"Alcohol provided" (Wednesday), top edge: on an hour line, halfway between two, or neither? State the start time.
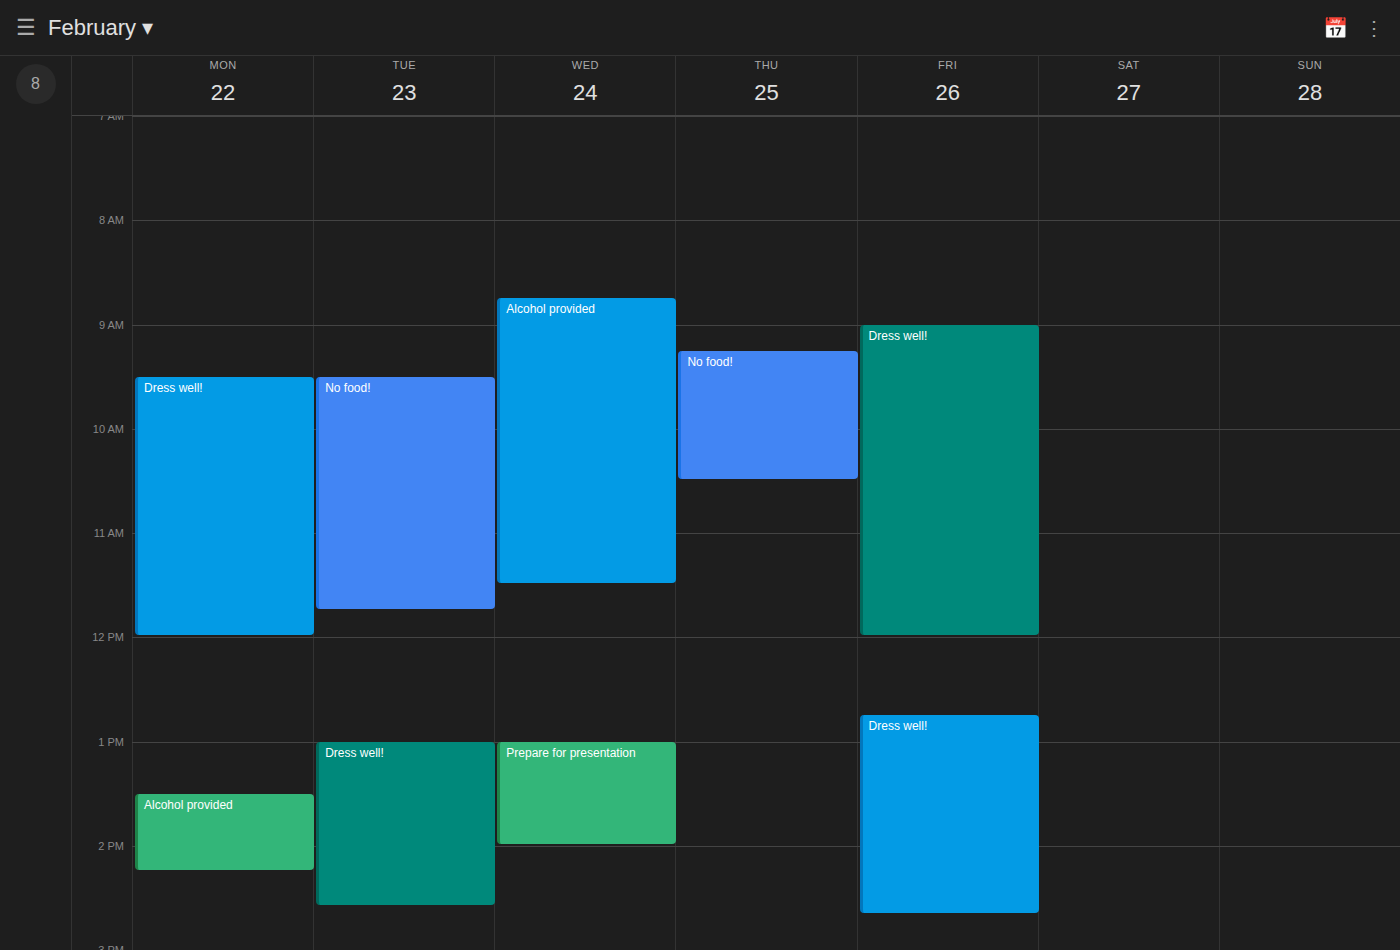
8:45 AM -- neither: three quarters of the way from the 8 AM line to the 9 AM line.